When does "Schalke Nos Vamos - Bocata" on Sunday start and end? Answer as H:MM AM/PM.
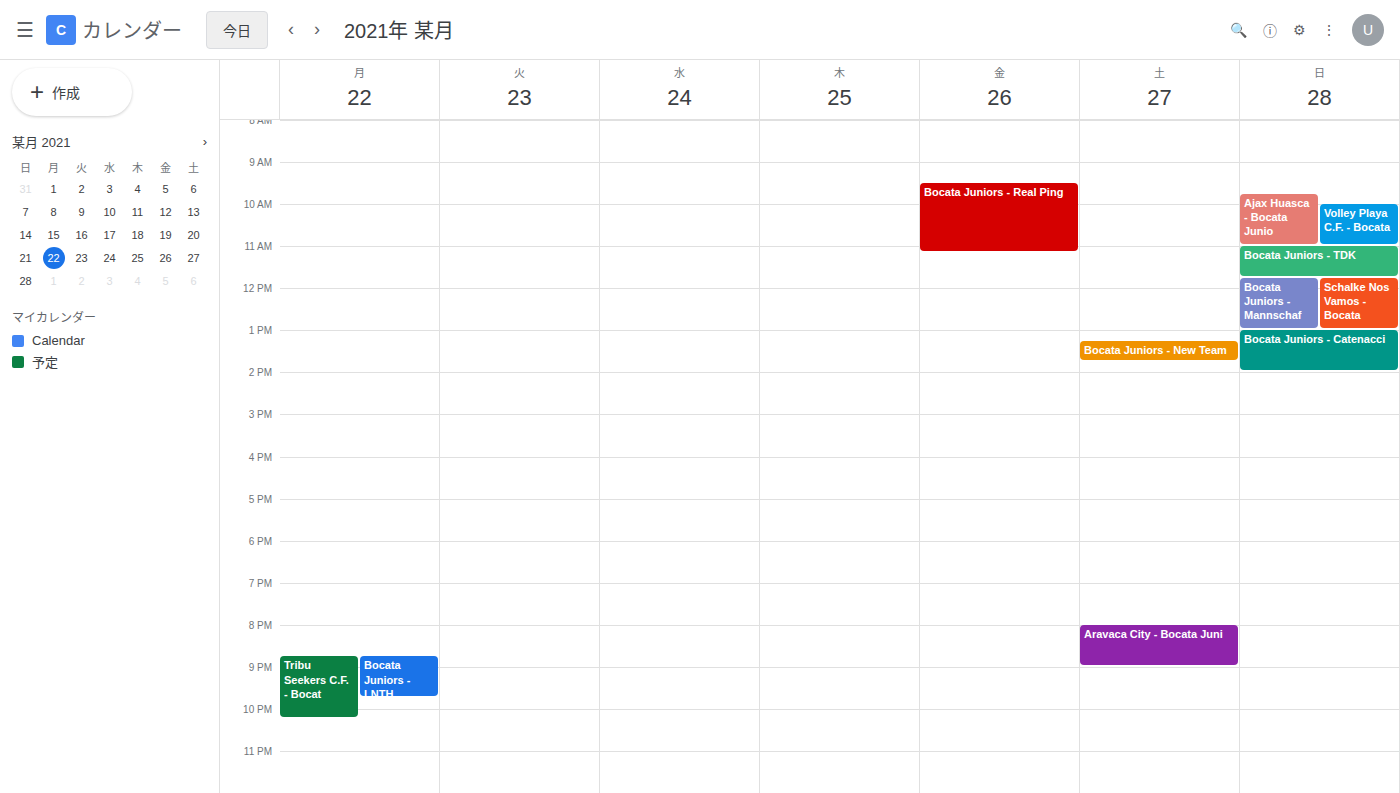
11:45 AM to 1:00 PM